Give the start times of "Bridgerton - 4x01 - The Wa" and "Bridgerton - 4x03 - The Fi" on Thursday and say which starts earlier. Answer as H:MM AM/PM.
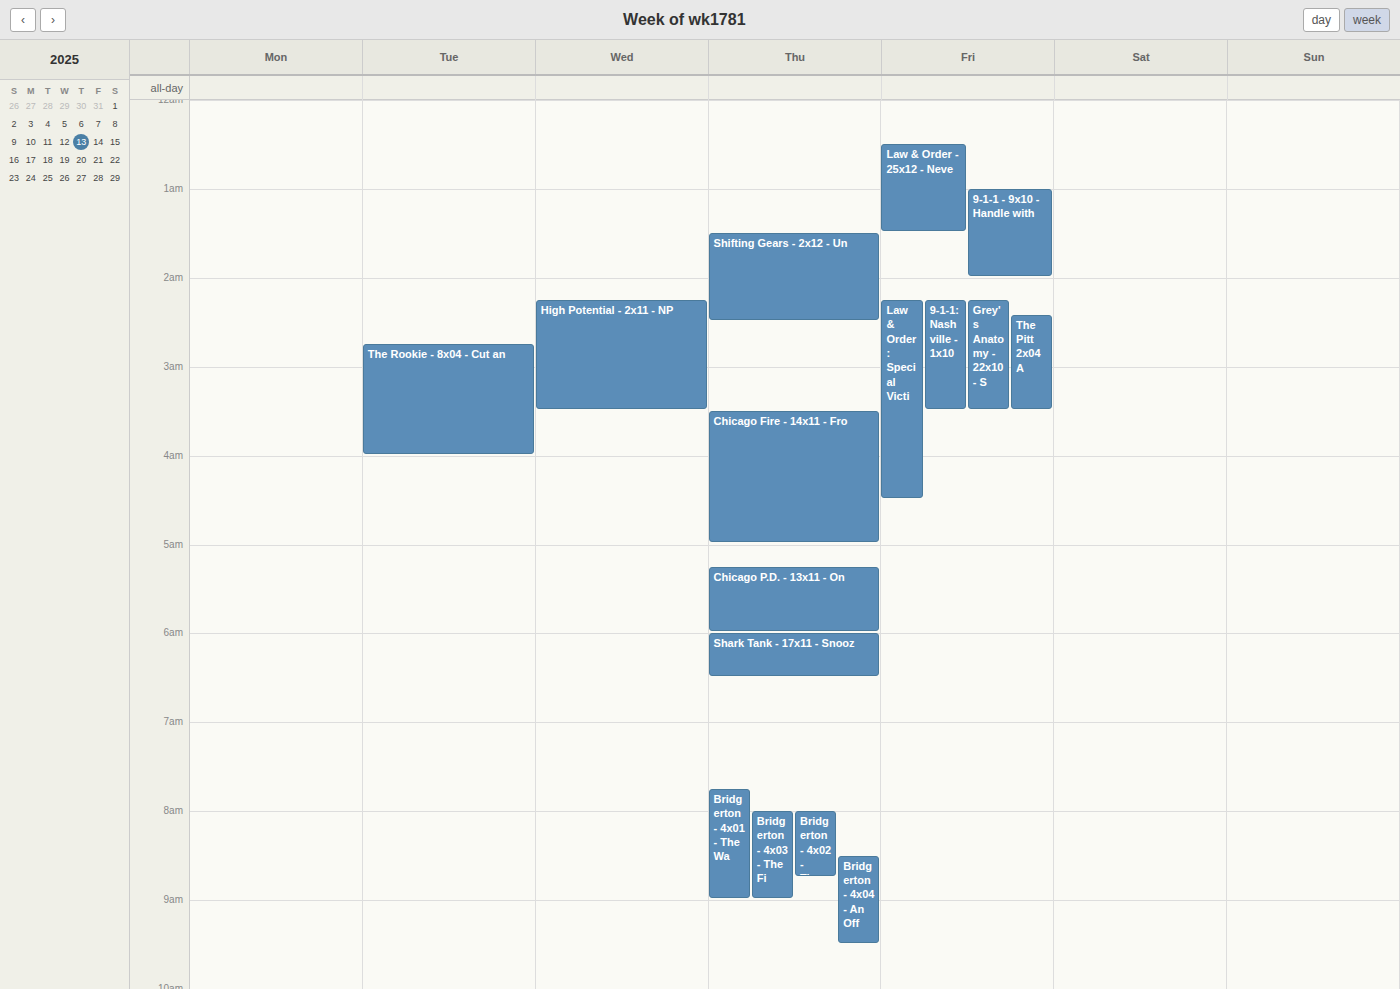
"Bridgerton - 4x01 - The Wa" 7:45 AM; "Bridgerton - 4x03 - The Fi" 8:00 AM.